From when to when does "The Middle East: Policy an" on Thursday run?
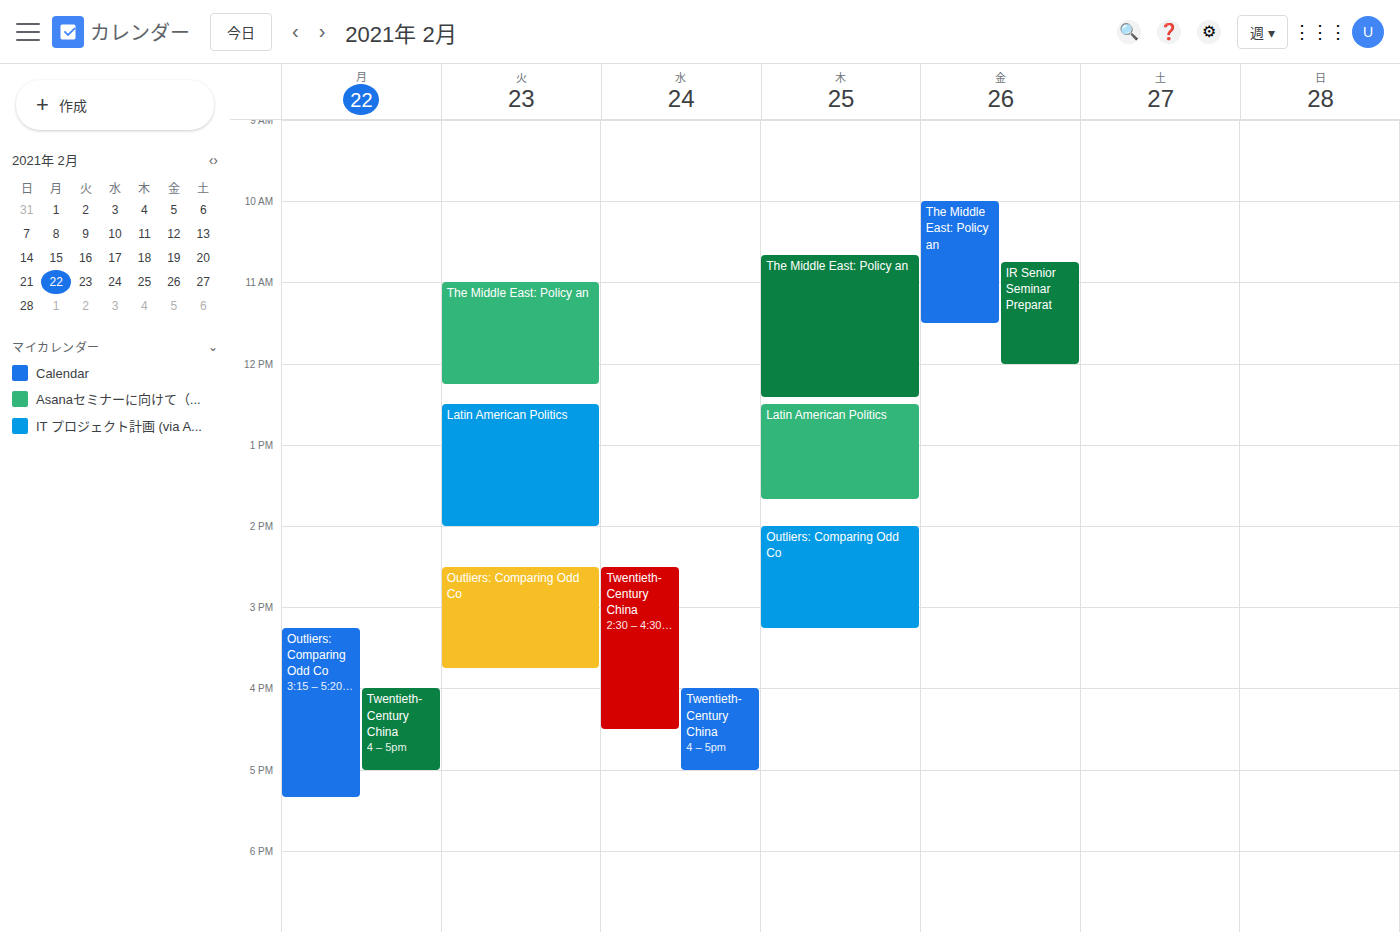
10:40 AM to 12:25 PM